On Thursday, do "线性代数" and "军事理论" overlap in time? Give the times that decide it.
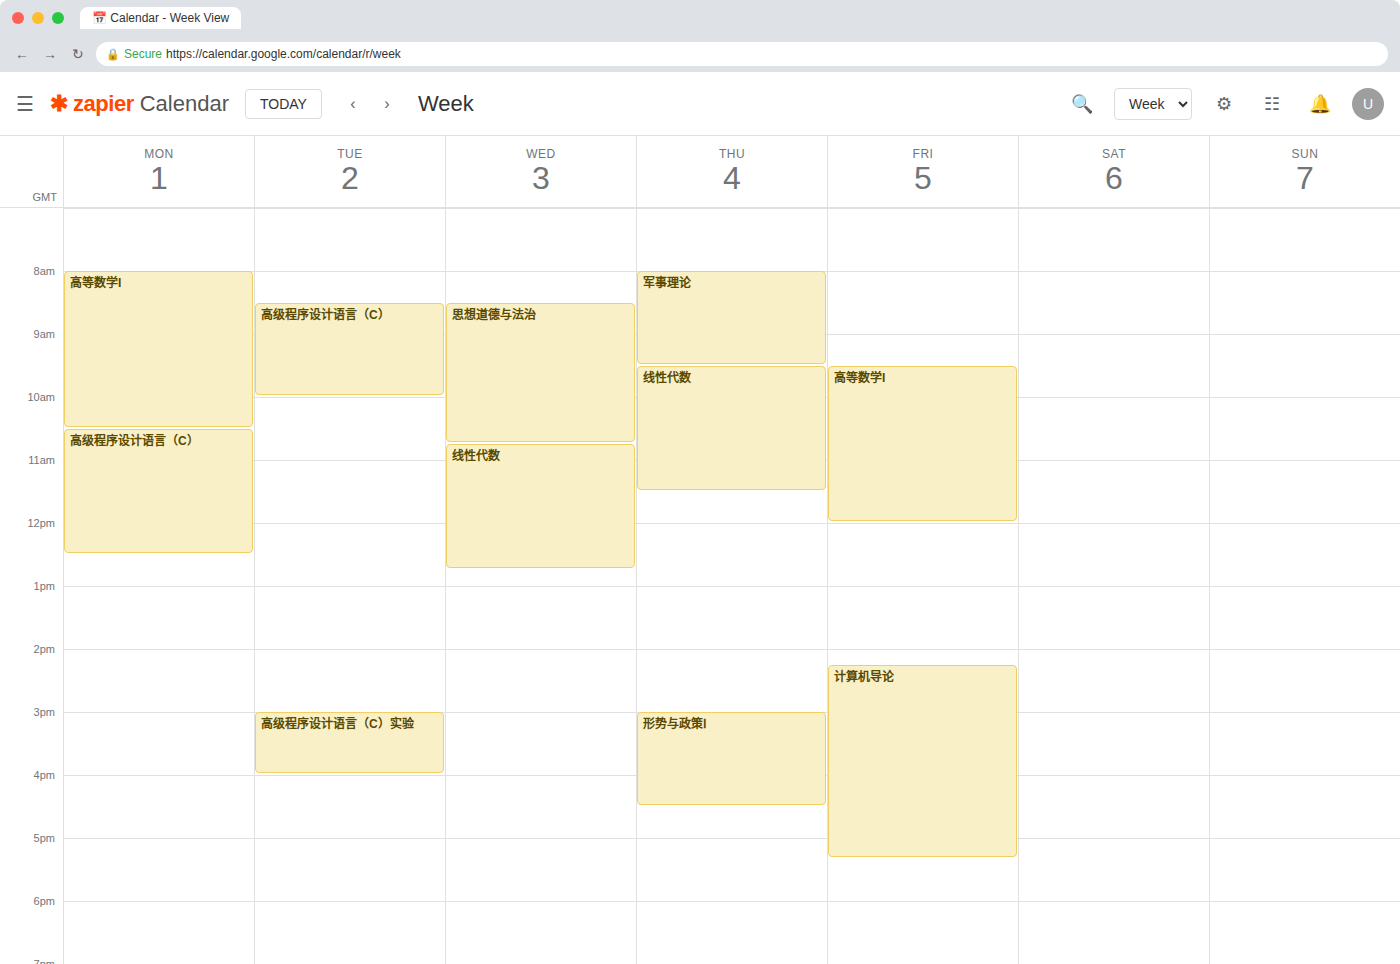
"军事理论" ends at 9:30 AM, exactly when "线性代数" starts -- they touch but do not overlap.